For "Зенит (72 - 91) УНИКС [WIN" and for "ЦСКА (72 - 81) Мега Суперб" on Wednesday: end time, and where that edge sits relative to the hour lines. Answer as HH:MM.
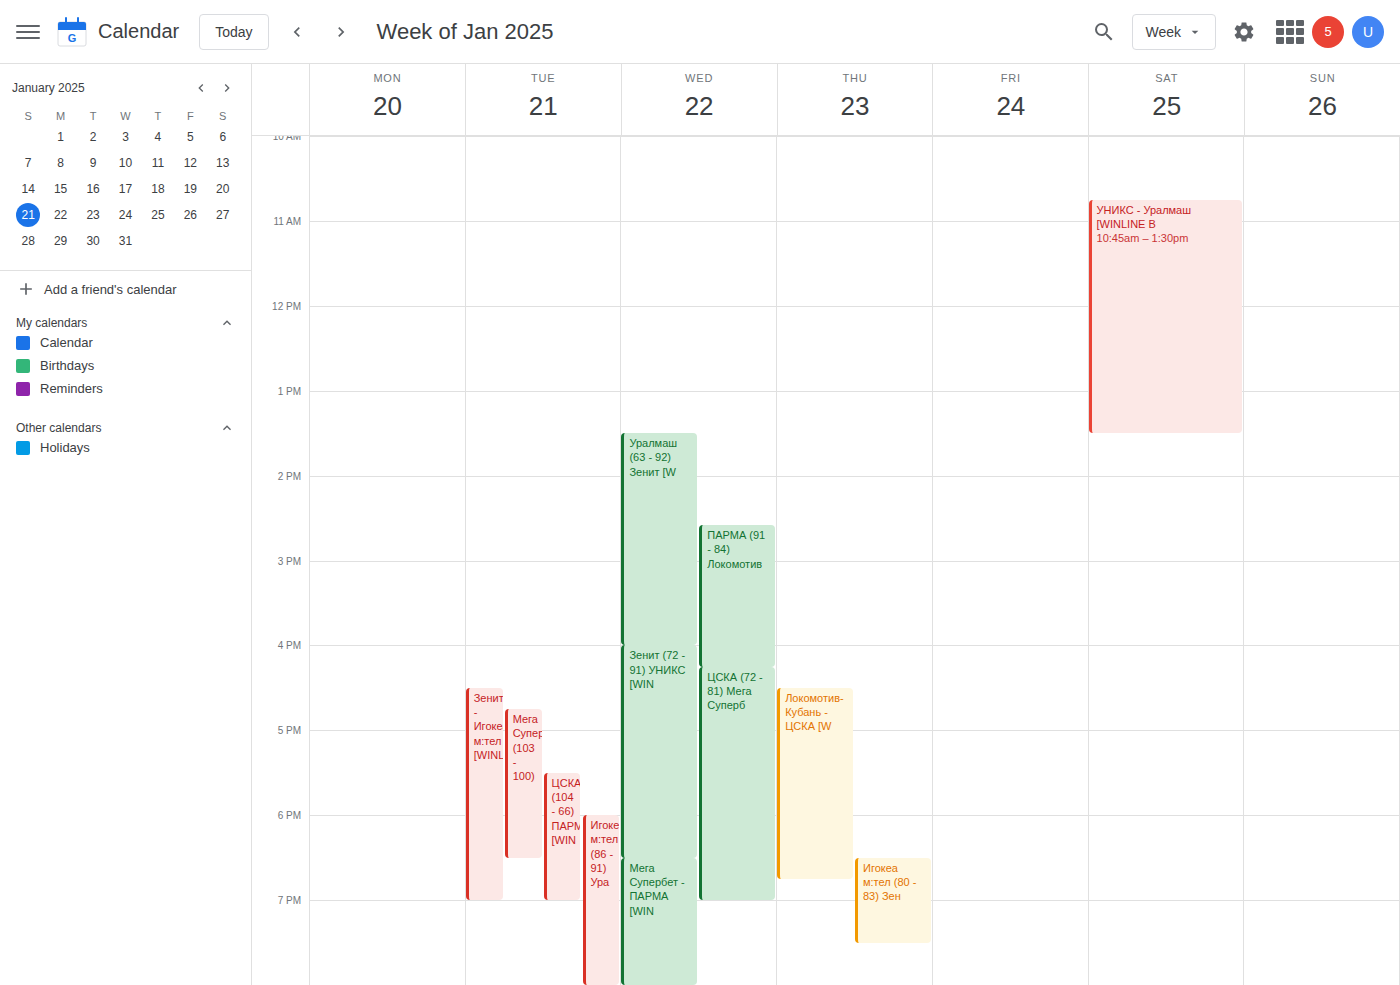
"Зенит (72 - 91) УНИКС [WIN": 18:30, halfway between the 18:00 and 19:00 lines. "ЦСКА (72 - 81) Мега Суперб": 19:00, exactly on the 19:00 line.